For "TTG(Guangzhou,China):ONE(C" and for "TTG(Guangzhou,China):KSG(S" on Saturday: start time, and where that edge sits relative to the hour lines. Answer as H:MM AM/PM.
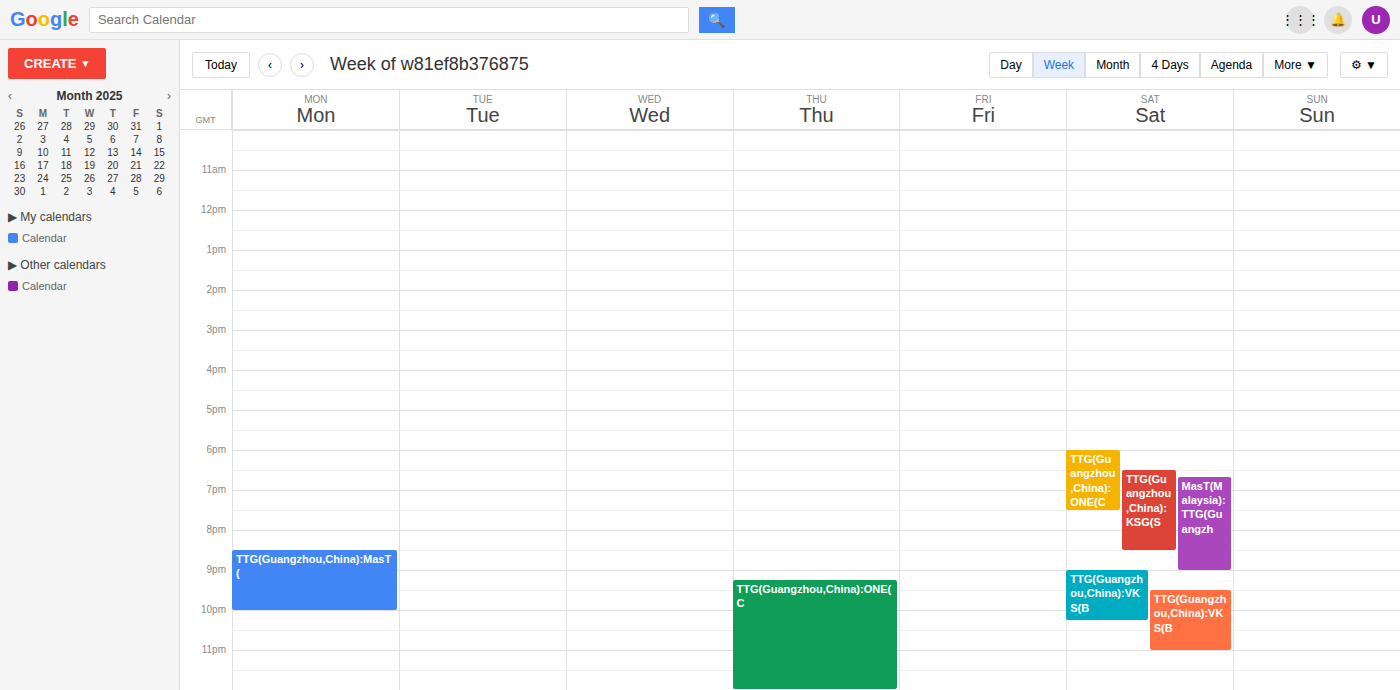
"TTG(Guangzhou,China):ONE(C": 6:00 PM, exactly on the 6 PM line. "TTG(Guangzhou,China):KSG(S": 6:30 PM, halfway between the 6 PM and 7 PM lines.